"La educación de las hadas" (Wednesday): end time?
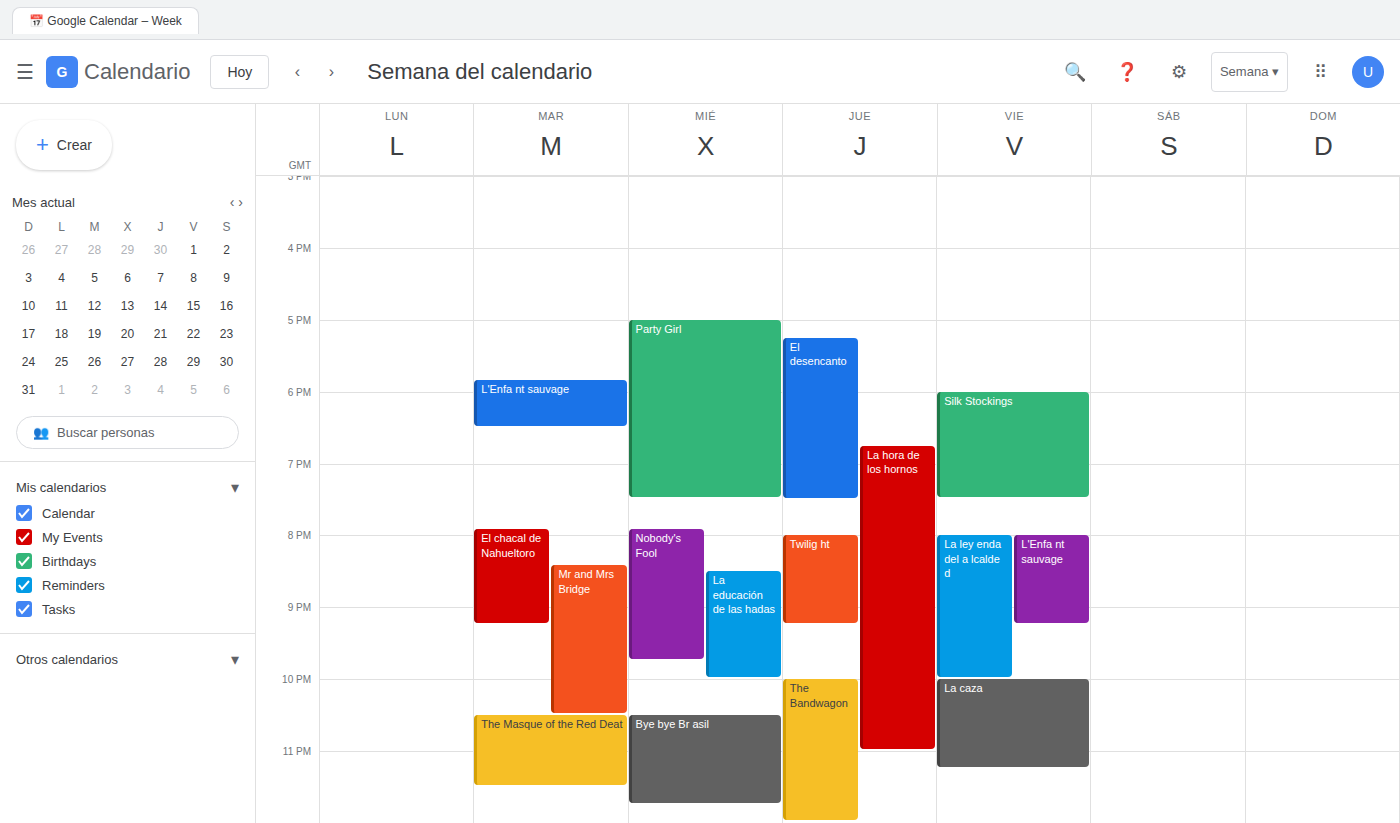
10:00 PM